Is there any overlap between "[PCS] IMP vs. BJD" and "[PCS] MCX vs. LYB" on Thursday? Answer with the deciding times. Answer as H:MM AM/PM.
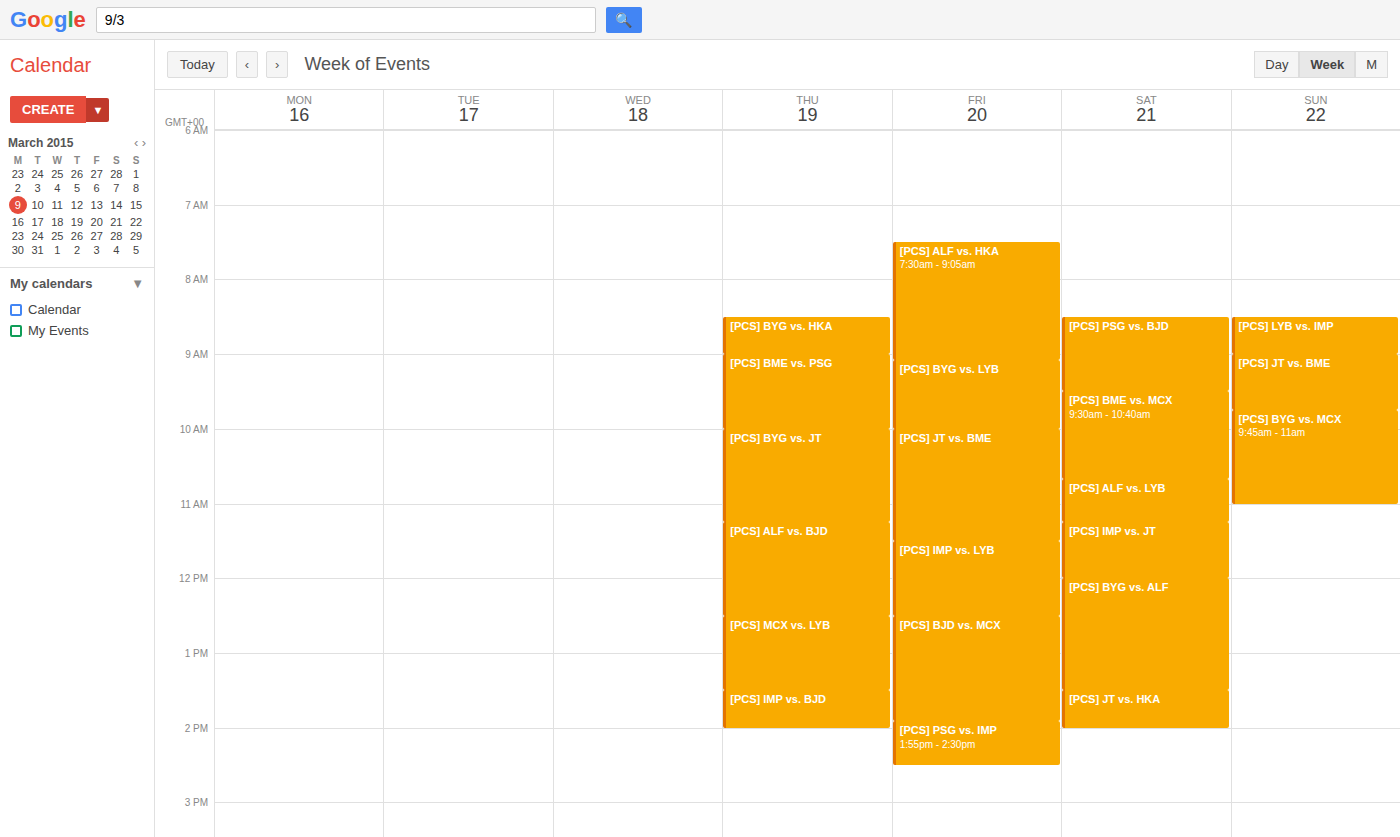
"[PCS] MCX vs. LYB" ends at 1:30 PM, exactly when "[PCS] IMP vs. BJD" starts -- they touch but do not overlap.